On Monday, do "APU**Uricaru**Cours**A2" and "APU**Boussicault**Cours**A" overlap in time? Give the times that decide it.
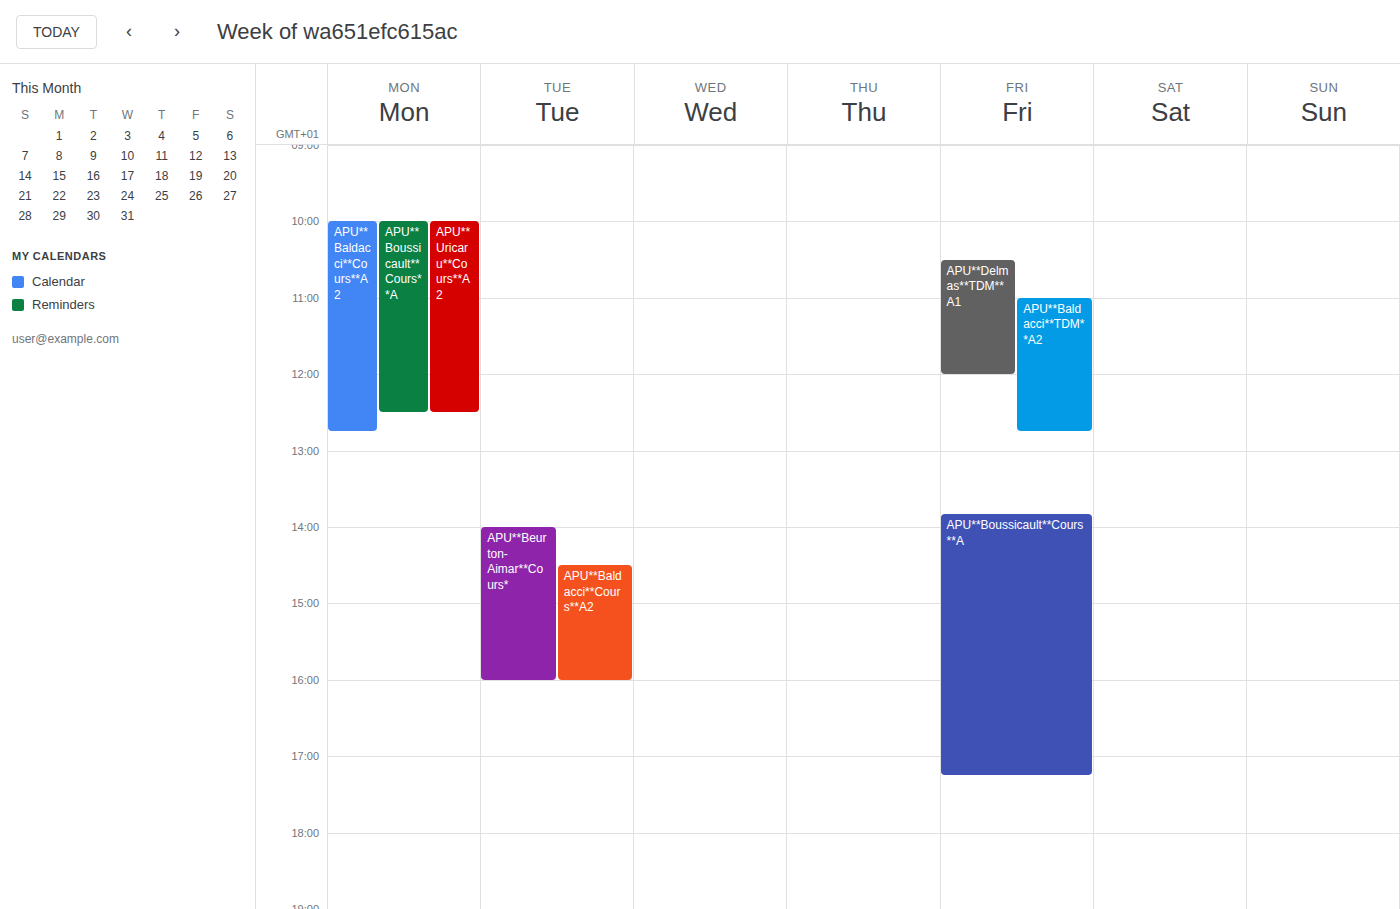
"APU**Boussicault**Cours**A" runs 10:00 AM to 12:30 PM, inside "APU**Uricaru**Cours**A2" -- they overlap.